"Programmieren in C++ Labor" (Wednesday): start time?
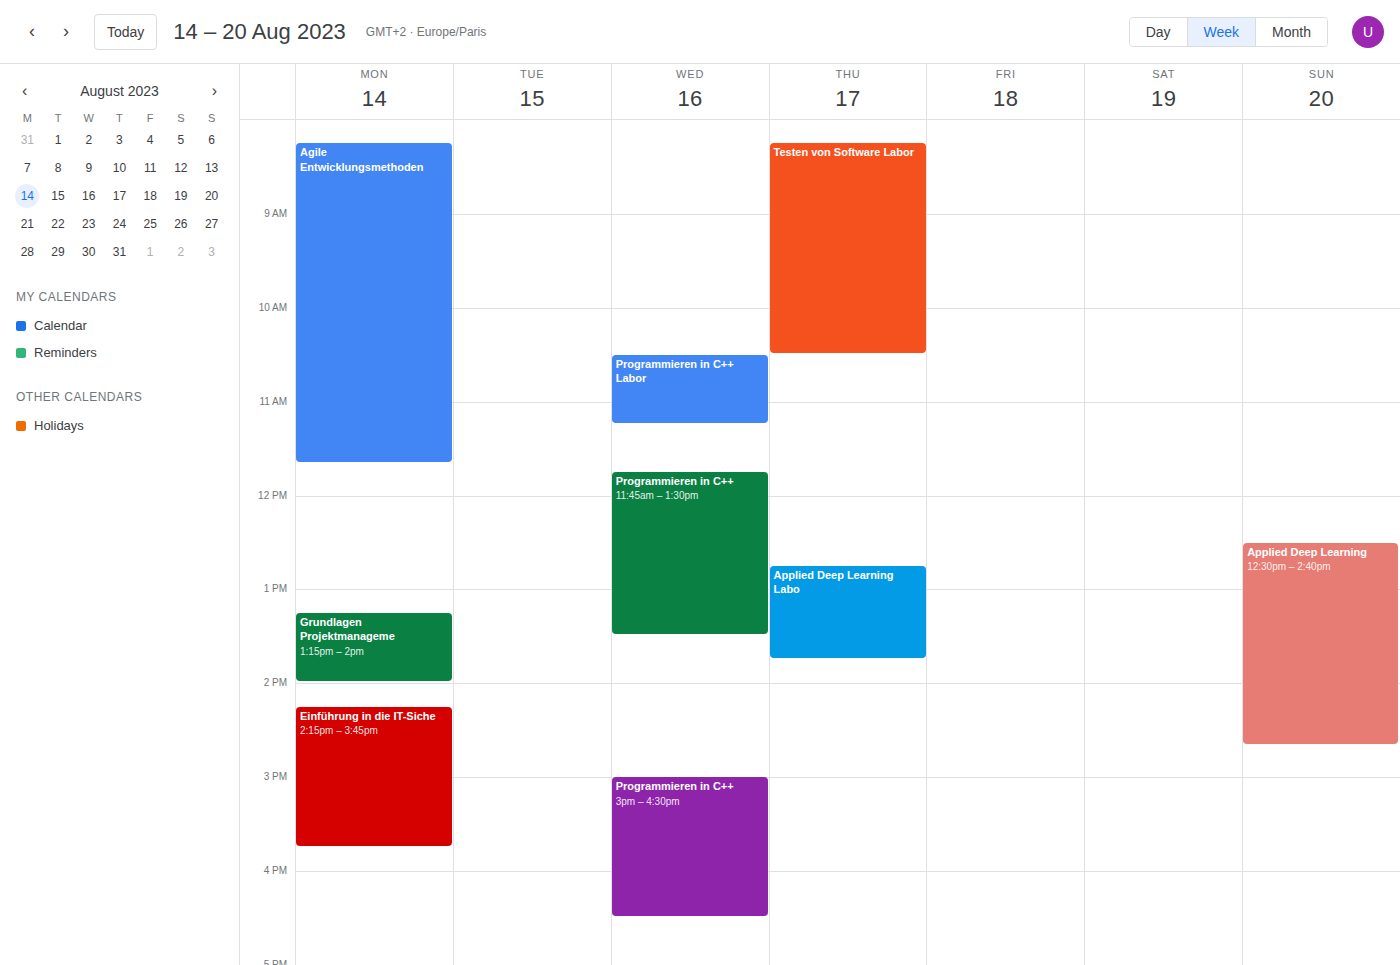
10:30 AM